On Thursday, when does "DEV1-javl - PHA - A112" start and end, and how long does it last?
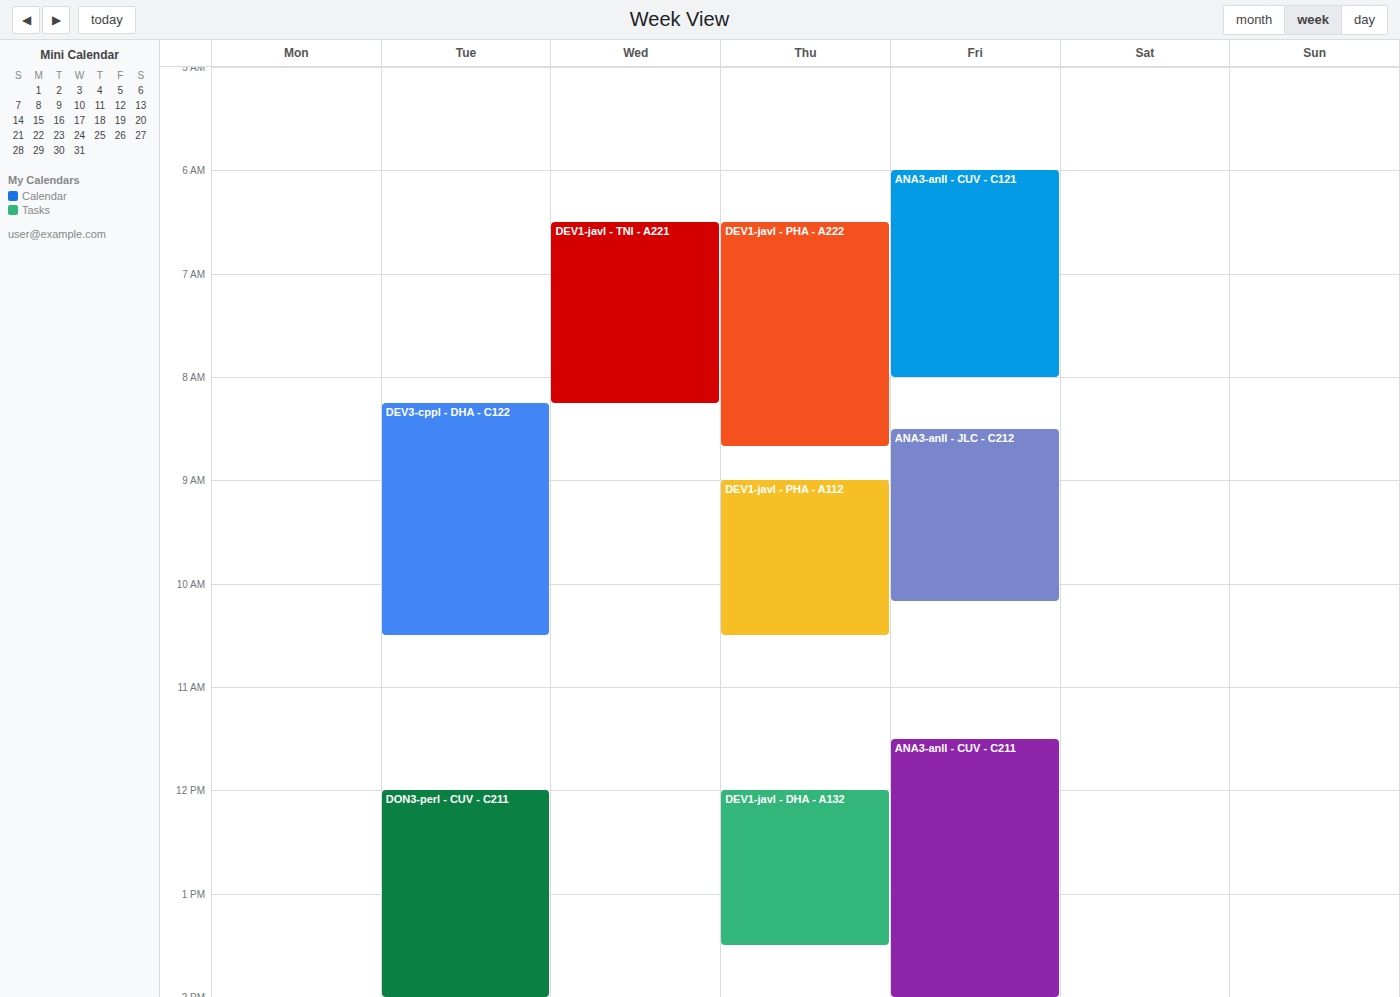
9:00 AM to 10:30 AM, 1 hour 30 minutes